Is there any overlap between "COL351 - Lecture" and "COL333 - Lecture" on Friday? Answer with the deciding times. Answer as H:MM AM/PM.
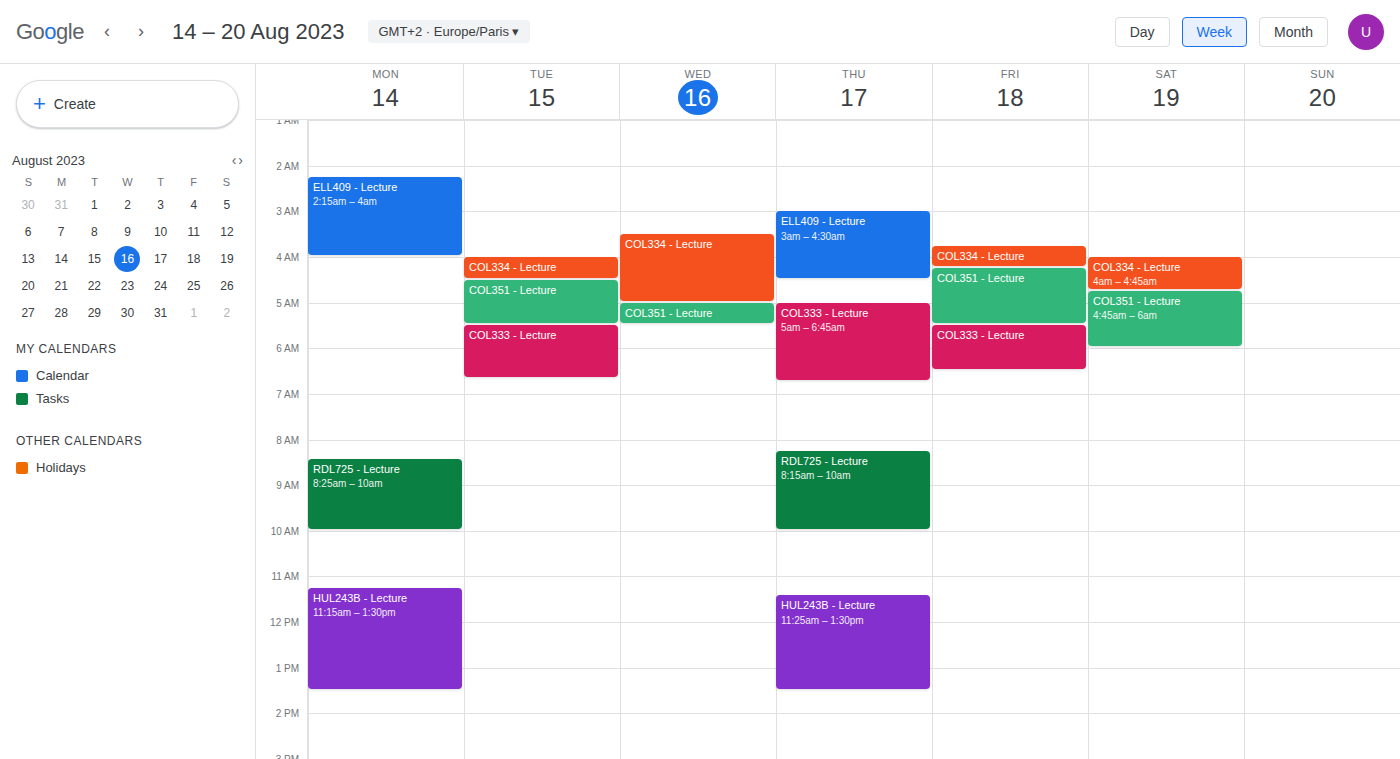
"COL351 - Lecture" ends at 5:30 AM, exactly when "COL333 - Lecture" starts -- they touch but do not overlap.